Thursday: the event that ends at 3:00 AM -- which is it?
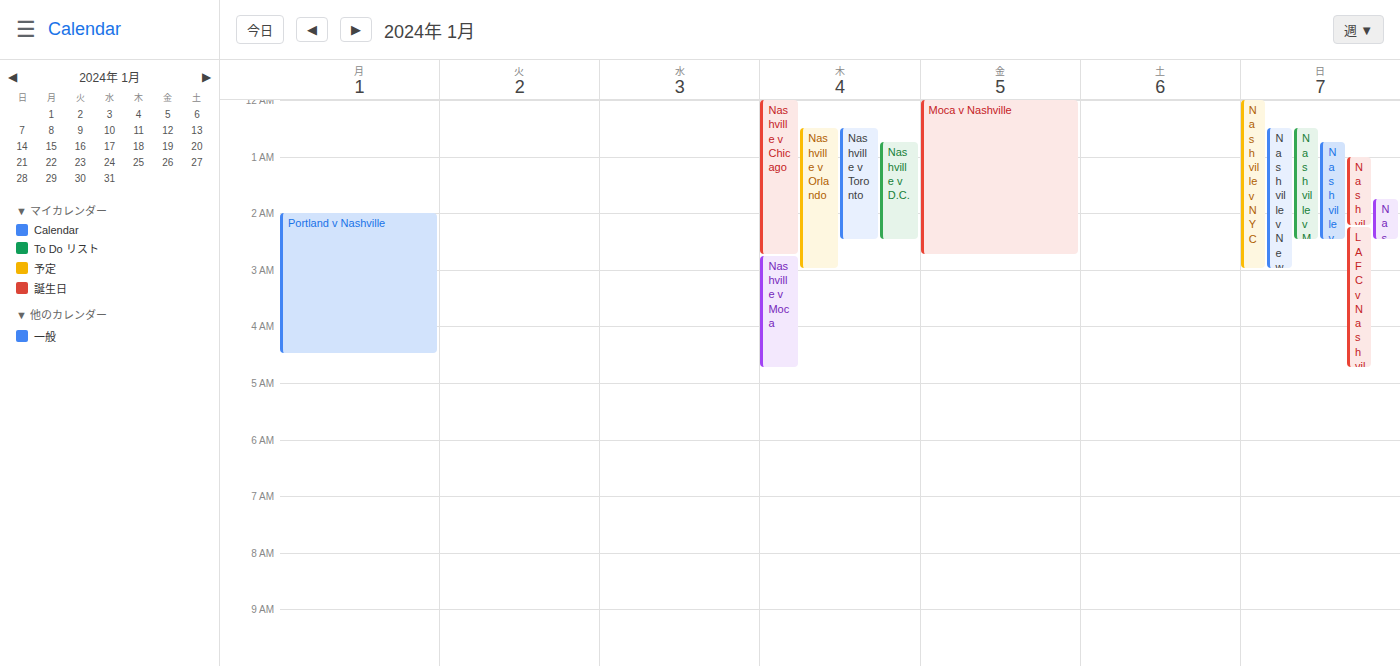
"Nashville v Orlando"